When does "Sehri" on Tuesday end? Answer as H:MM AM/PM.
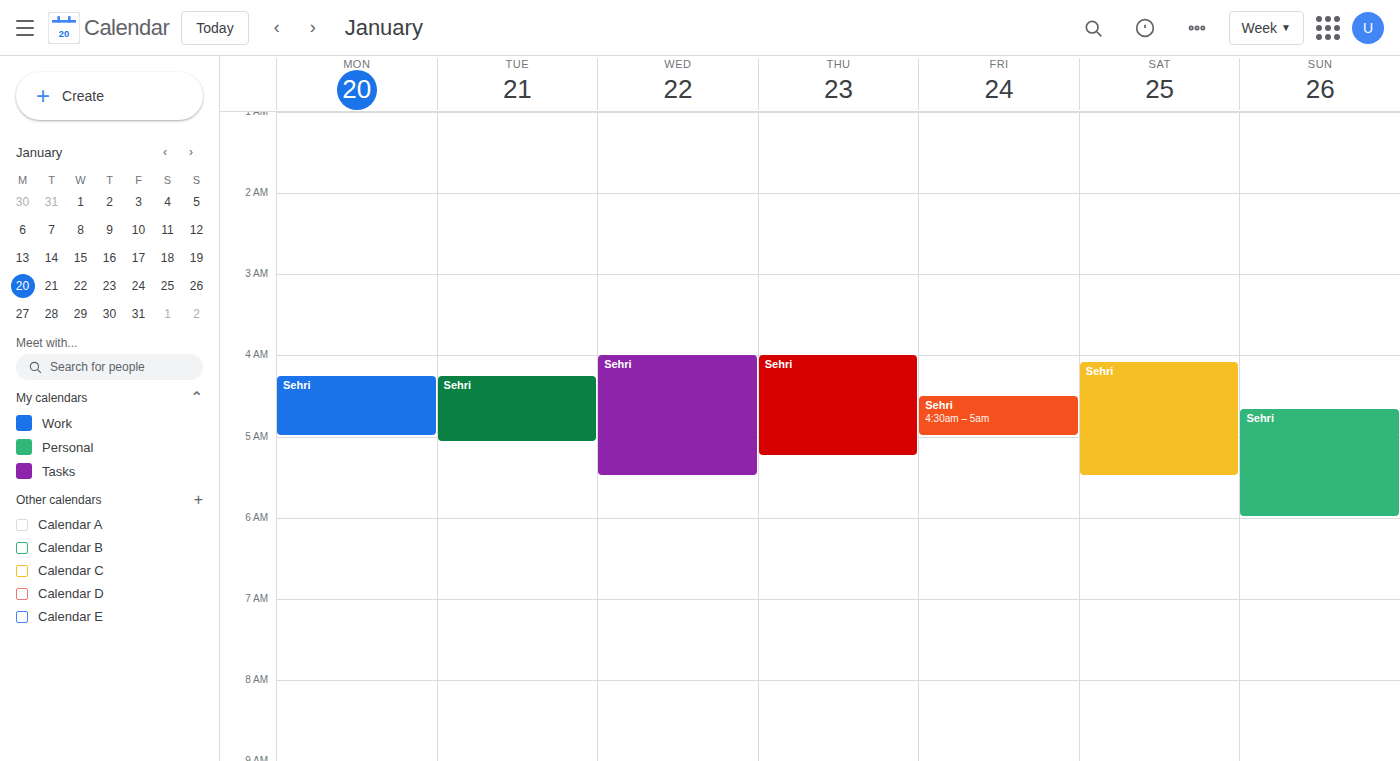
5:05 AM